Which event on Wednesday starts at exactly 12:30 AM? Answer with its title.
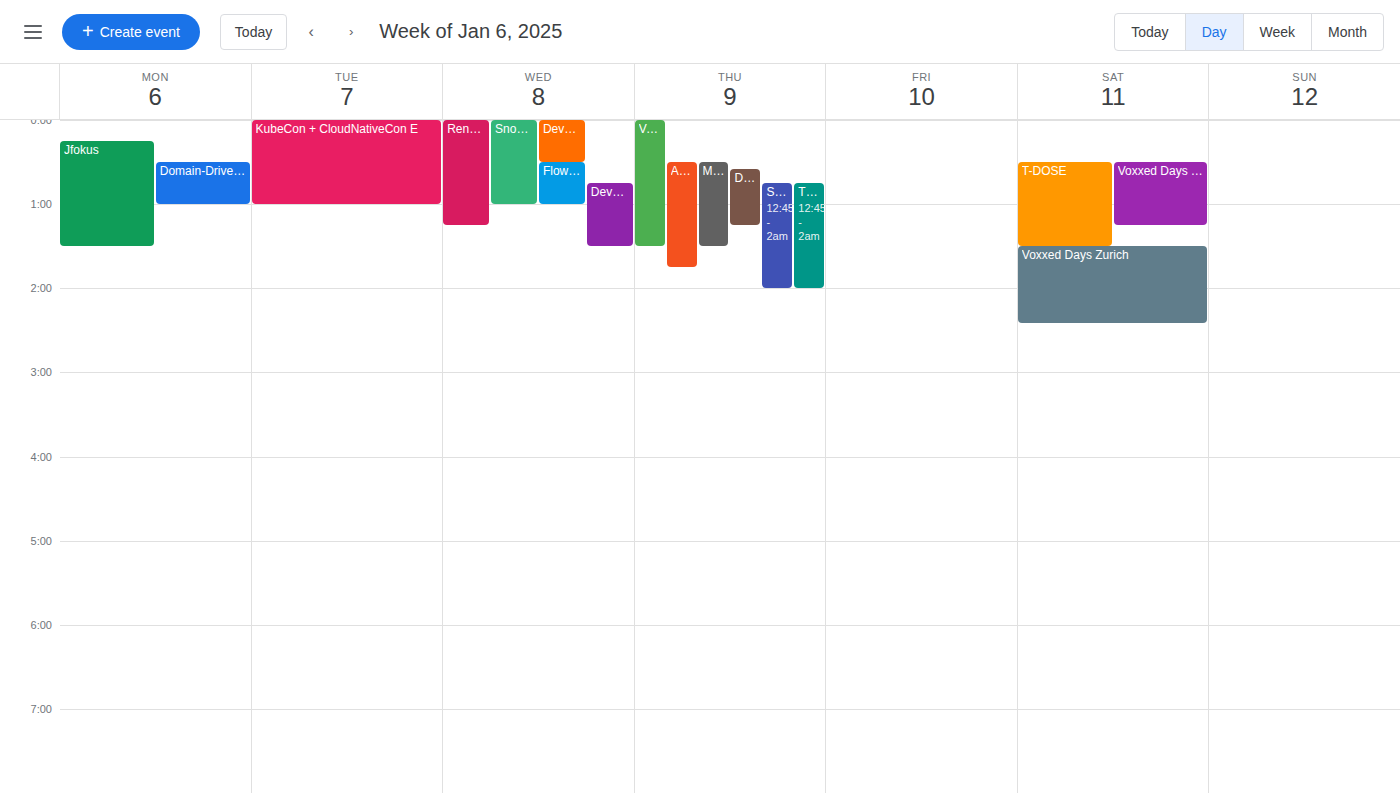
"FlowCon 2024"